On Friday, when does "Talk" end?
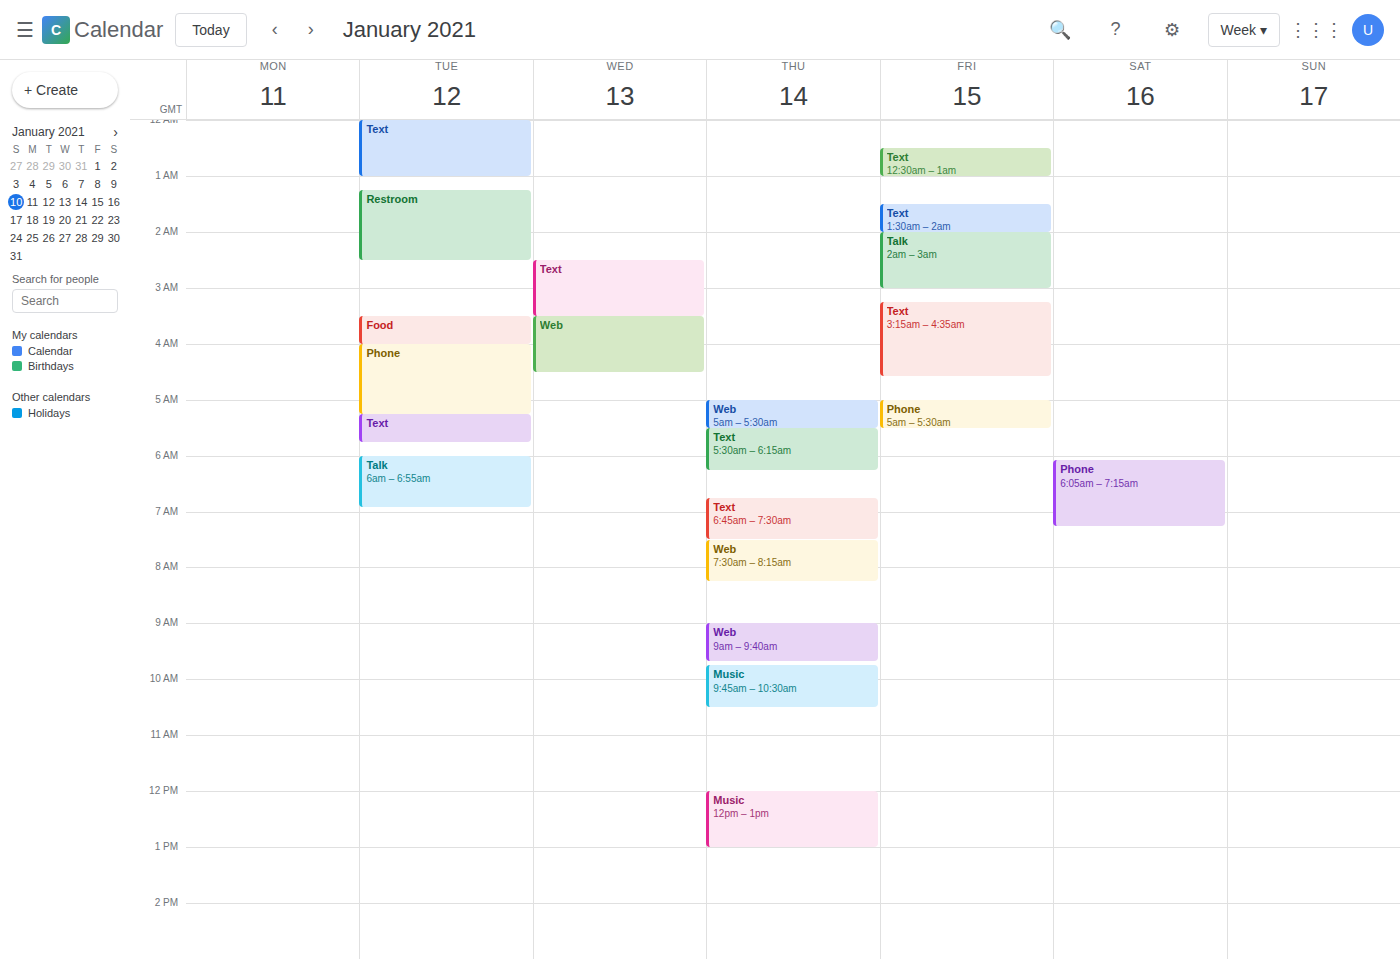
3:00 AM